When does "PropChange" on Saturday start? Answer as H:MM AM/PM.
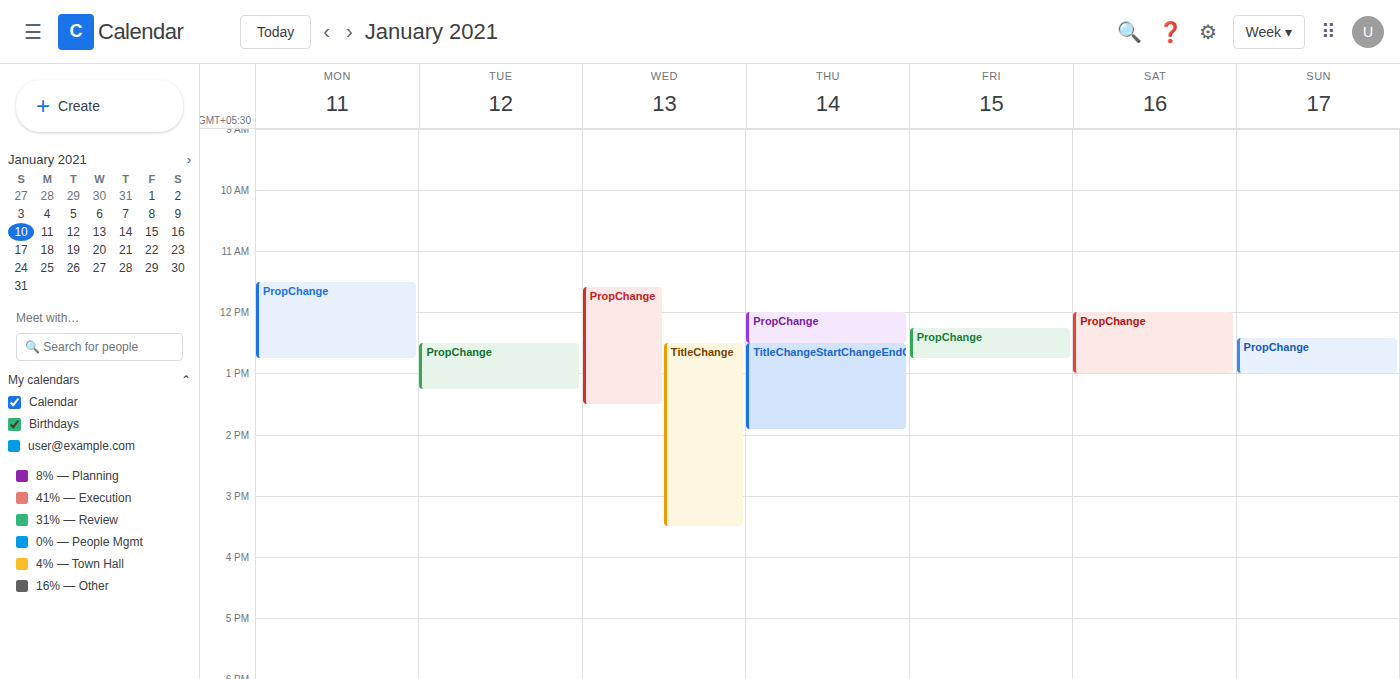
12:00 PM